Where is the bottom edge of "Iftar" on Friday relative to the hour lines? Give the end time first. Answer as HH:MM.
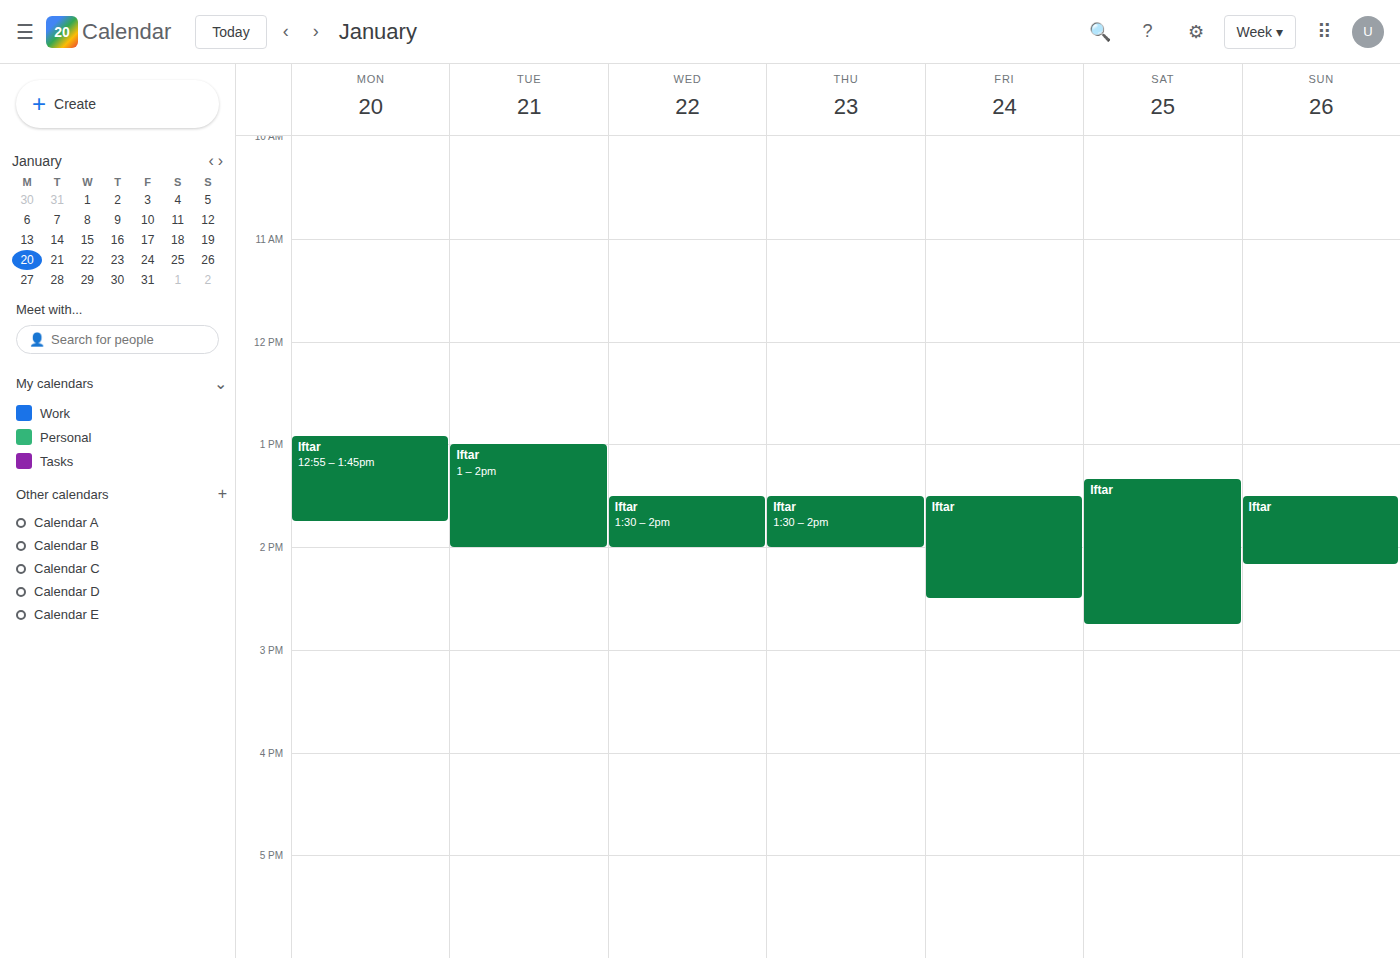
14:30 -- halfway between the 14:00 and 15:00 lines.